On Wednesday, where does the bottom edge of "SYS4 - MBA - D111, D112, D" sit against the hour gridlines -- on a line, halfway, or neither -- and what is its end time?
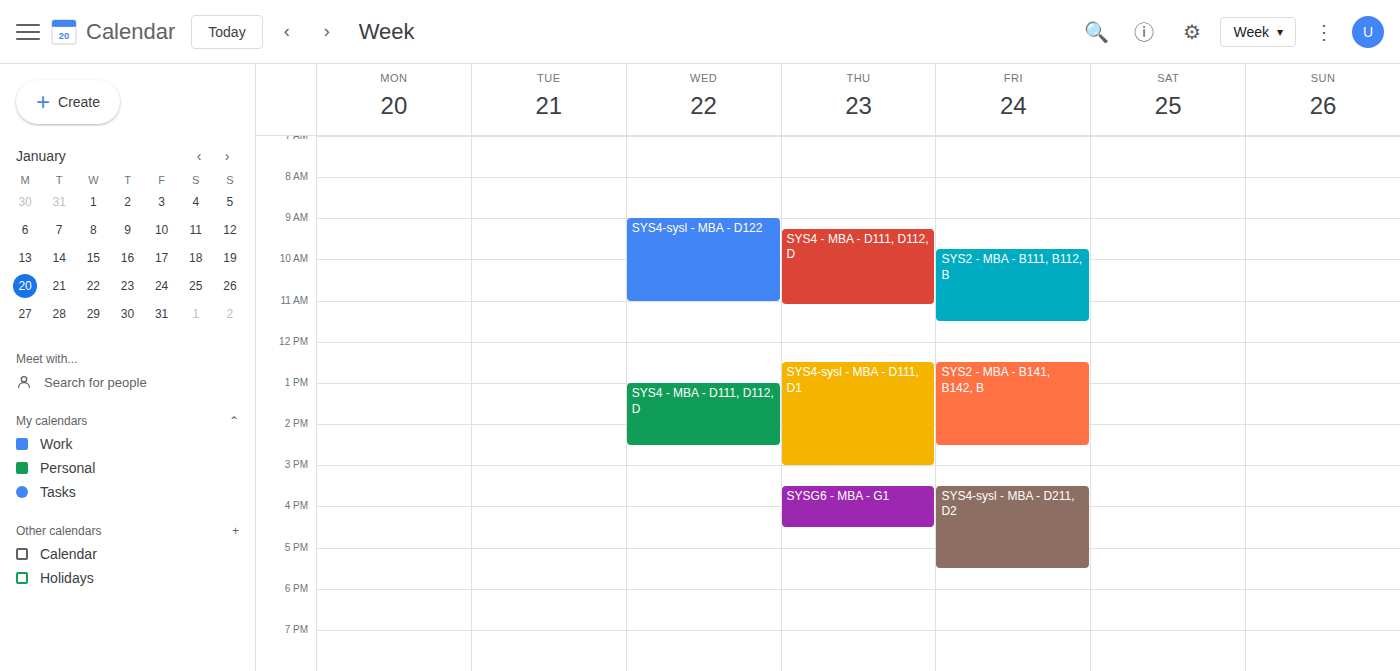
2:30 PM -- halfway between the 2 PM and 3 PM lines.